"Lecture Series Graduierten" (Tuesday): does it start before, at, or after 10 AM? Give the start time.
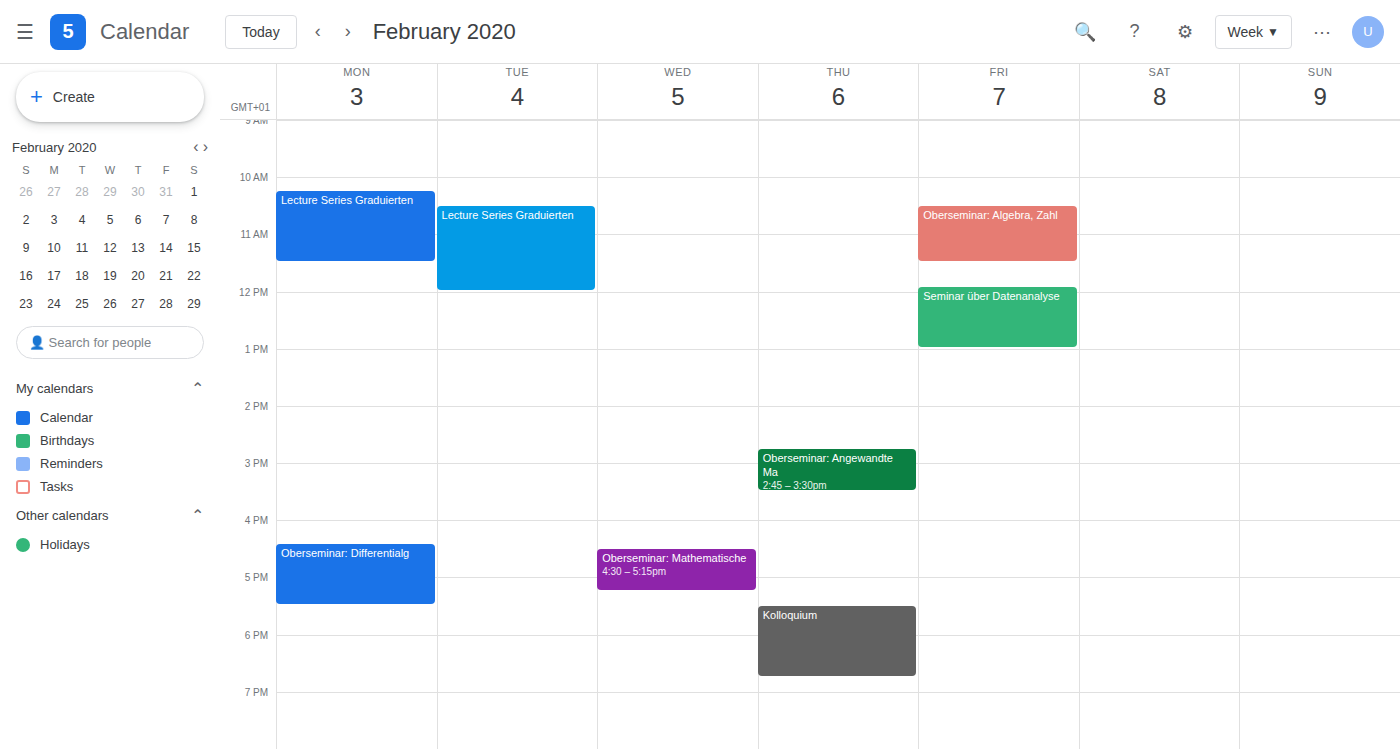
10:30 AM -- after 10 AM, 30 minutes below the 10 AM line.